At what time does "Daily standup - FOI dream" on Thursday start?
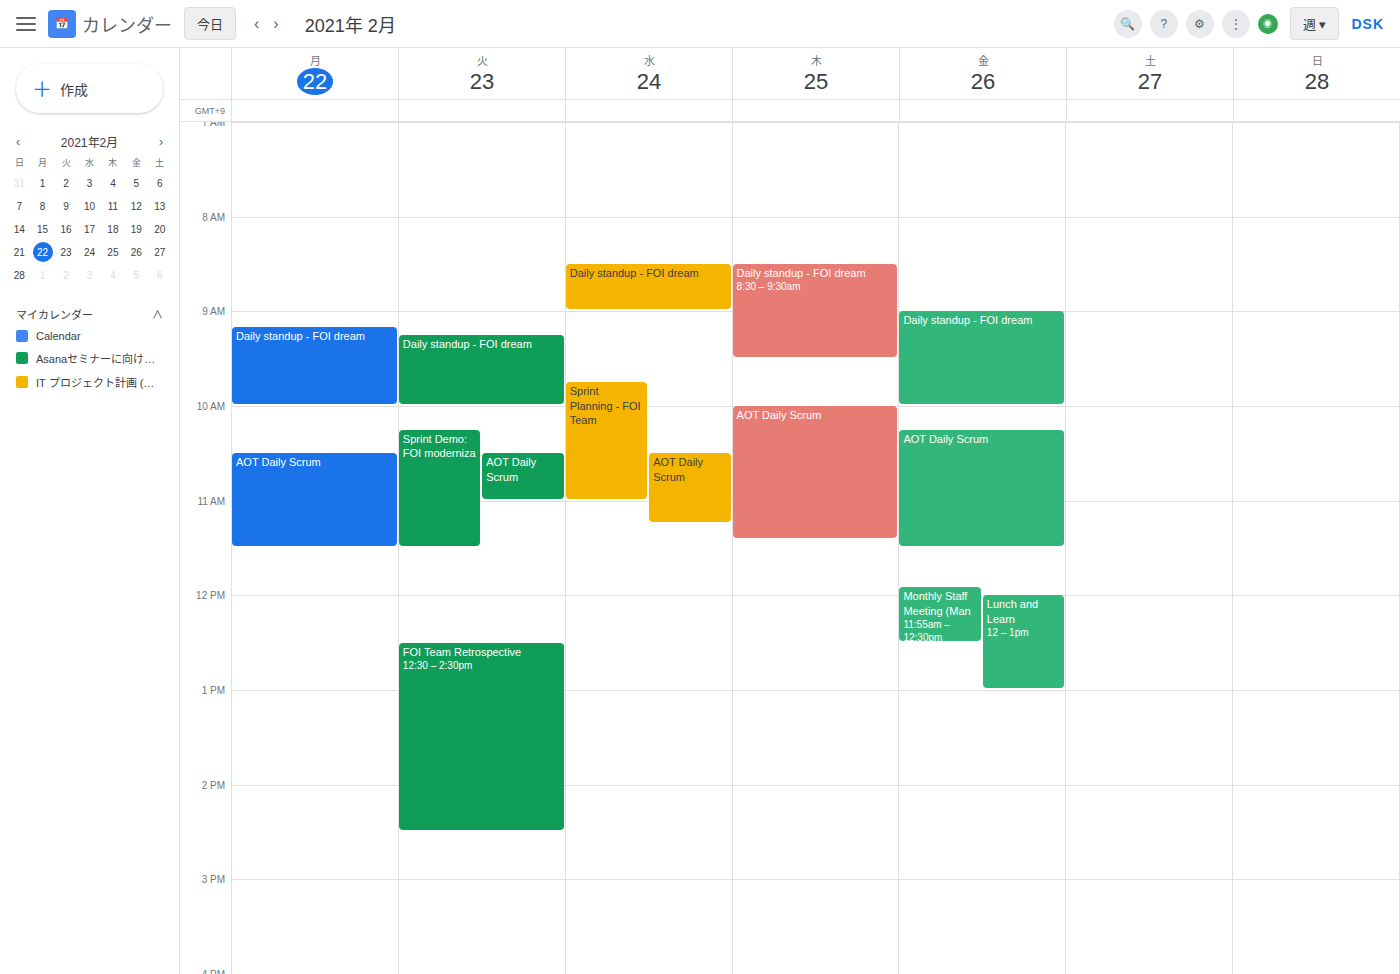
8:30 AM